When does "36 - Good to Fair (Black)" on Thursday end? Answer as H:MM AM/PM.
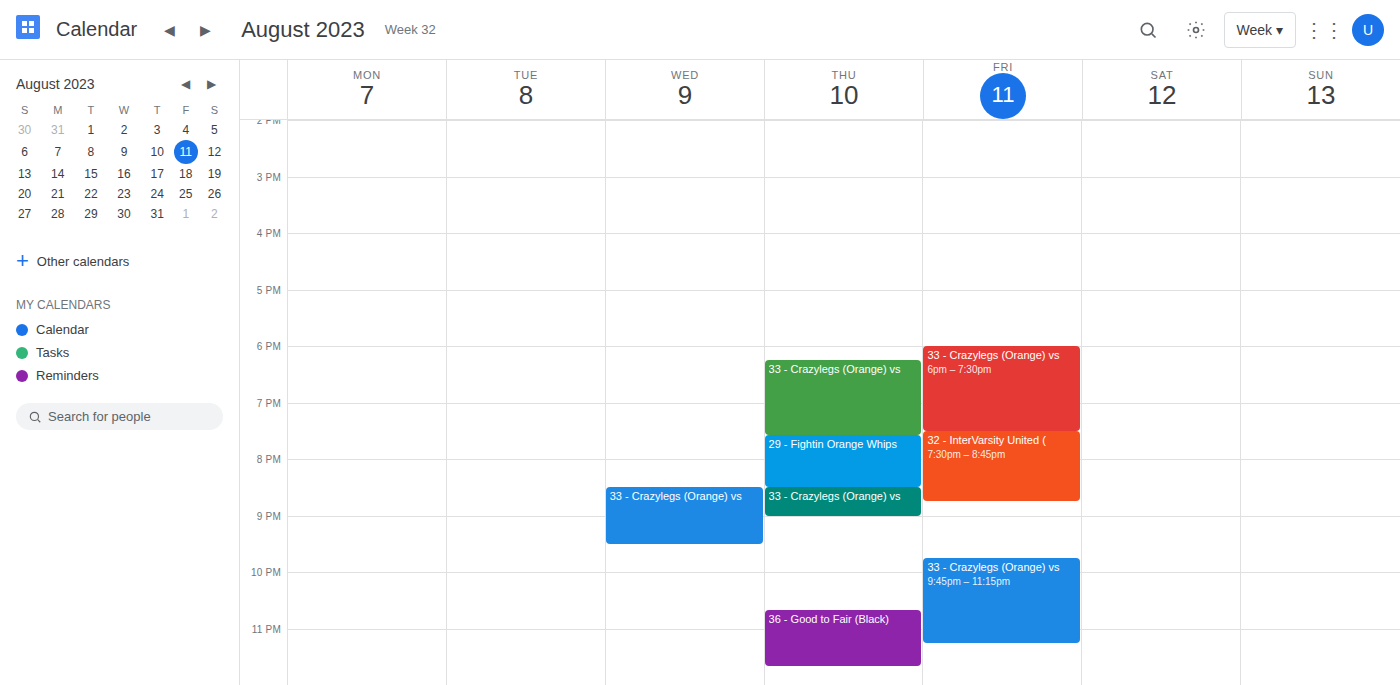
11:40 PM